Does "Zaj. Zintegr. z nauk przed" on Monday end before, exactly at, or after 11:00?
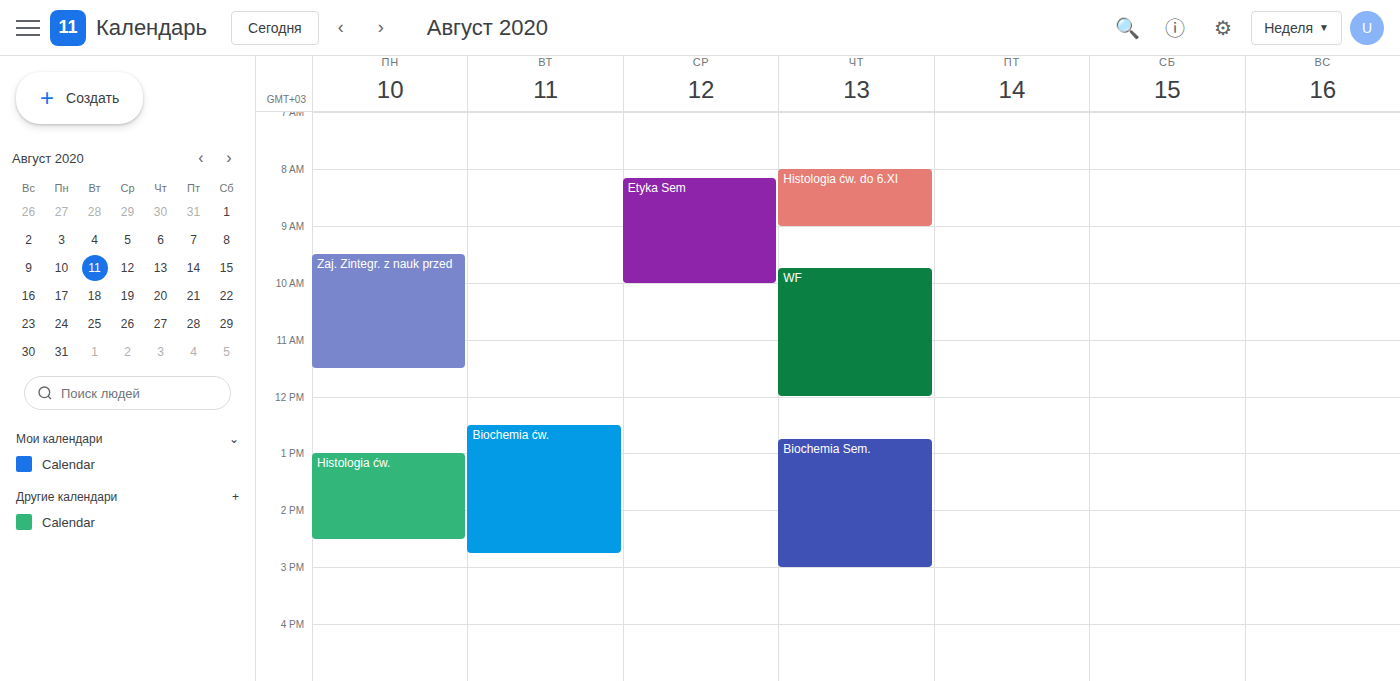
11:30 -- after 11:00, 30 minutes below the 11:00 line.